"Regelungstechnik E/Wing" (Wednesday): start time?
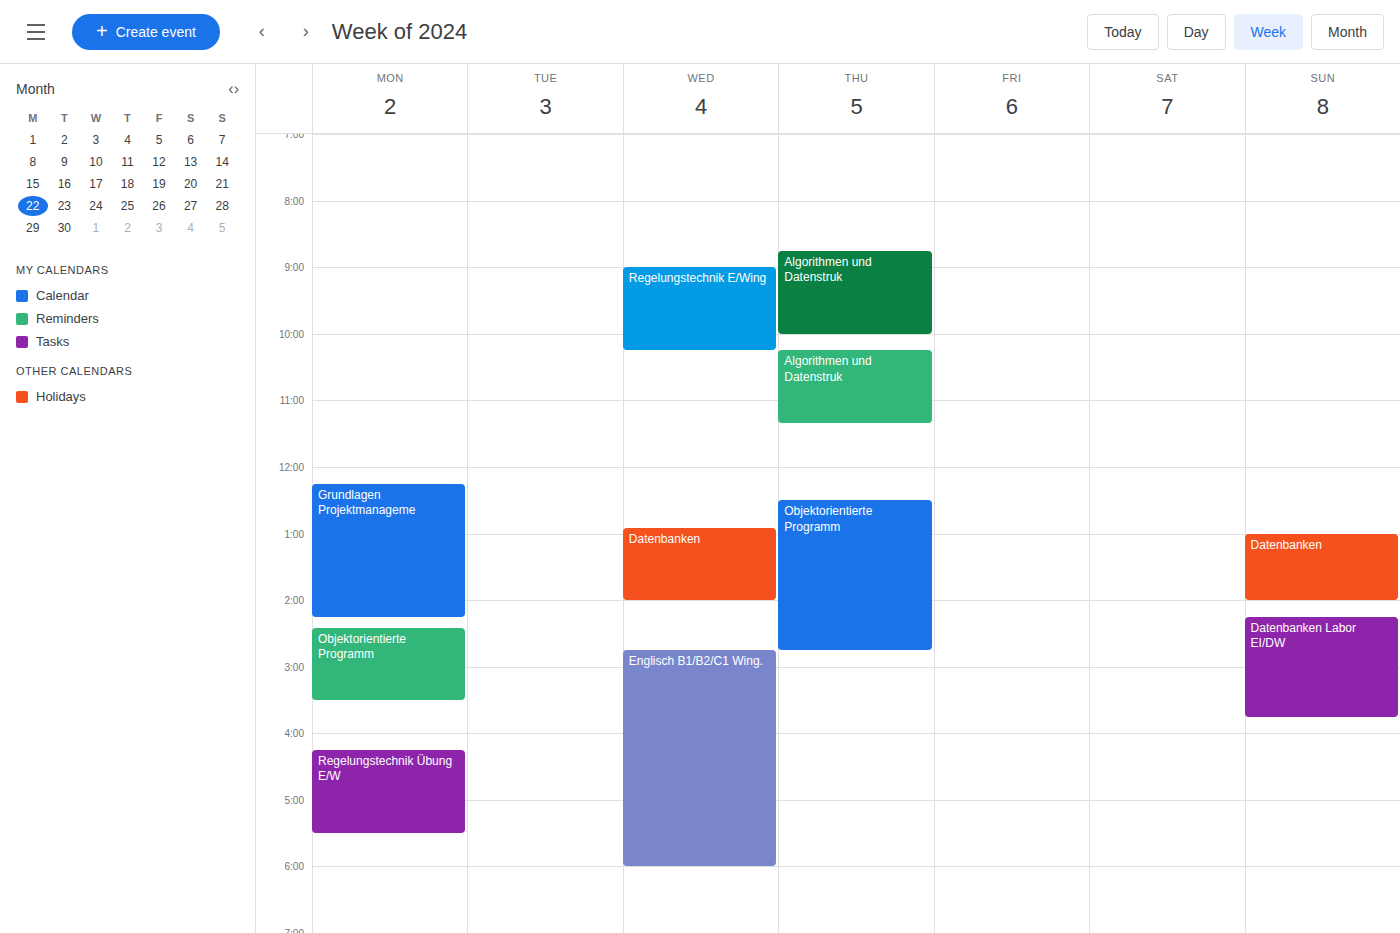
9:00 AM